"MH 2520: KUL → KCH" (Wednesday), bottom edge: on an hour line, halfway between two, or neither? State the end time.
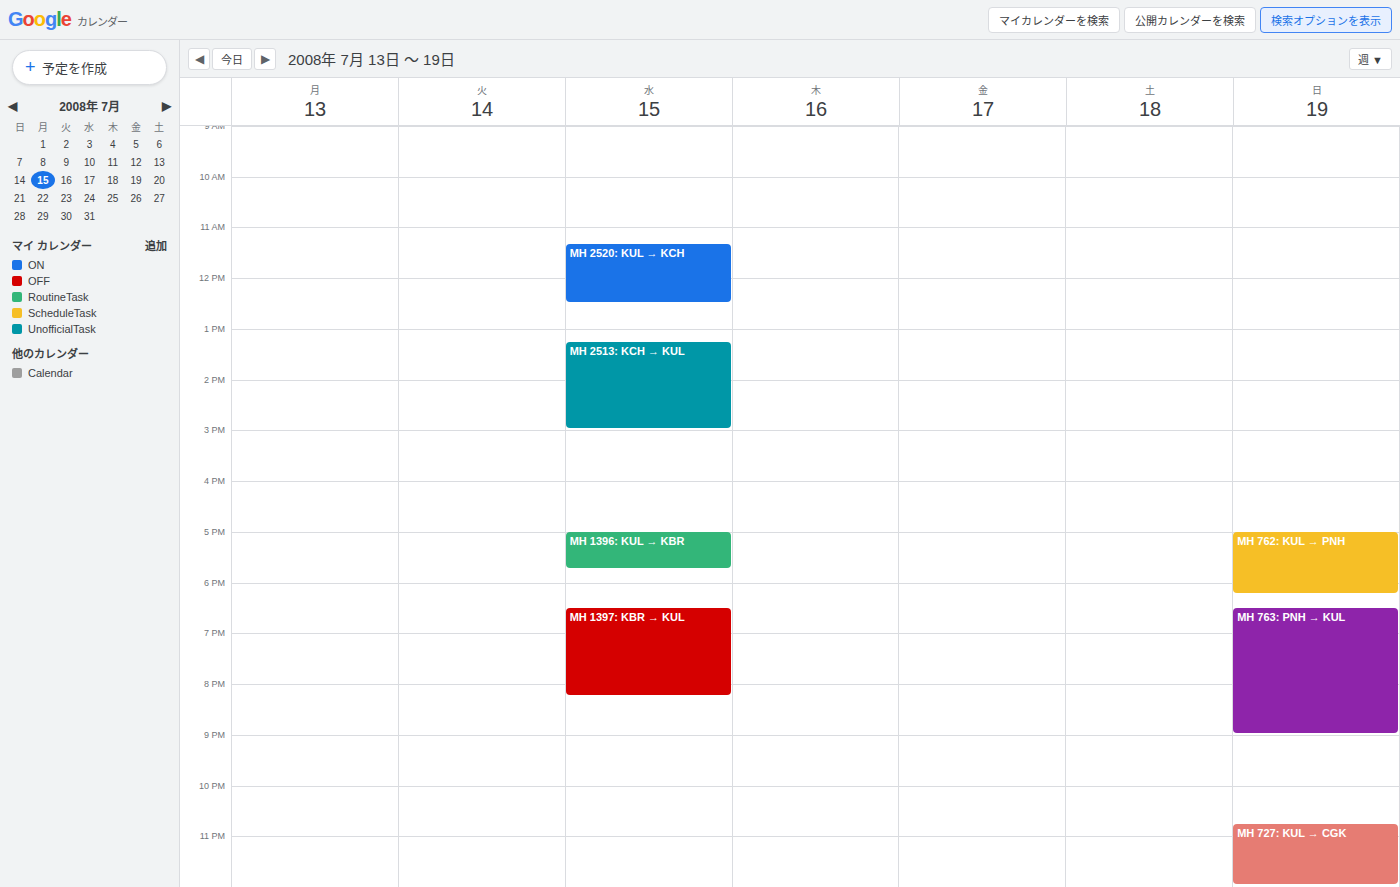
12:30 PM -- halfway between the 12 PM and 1 PM lines.